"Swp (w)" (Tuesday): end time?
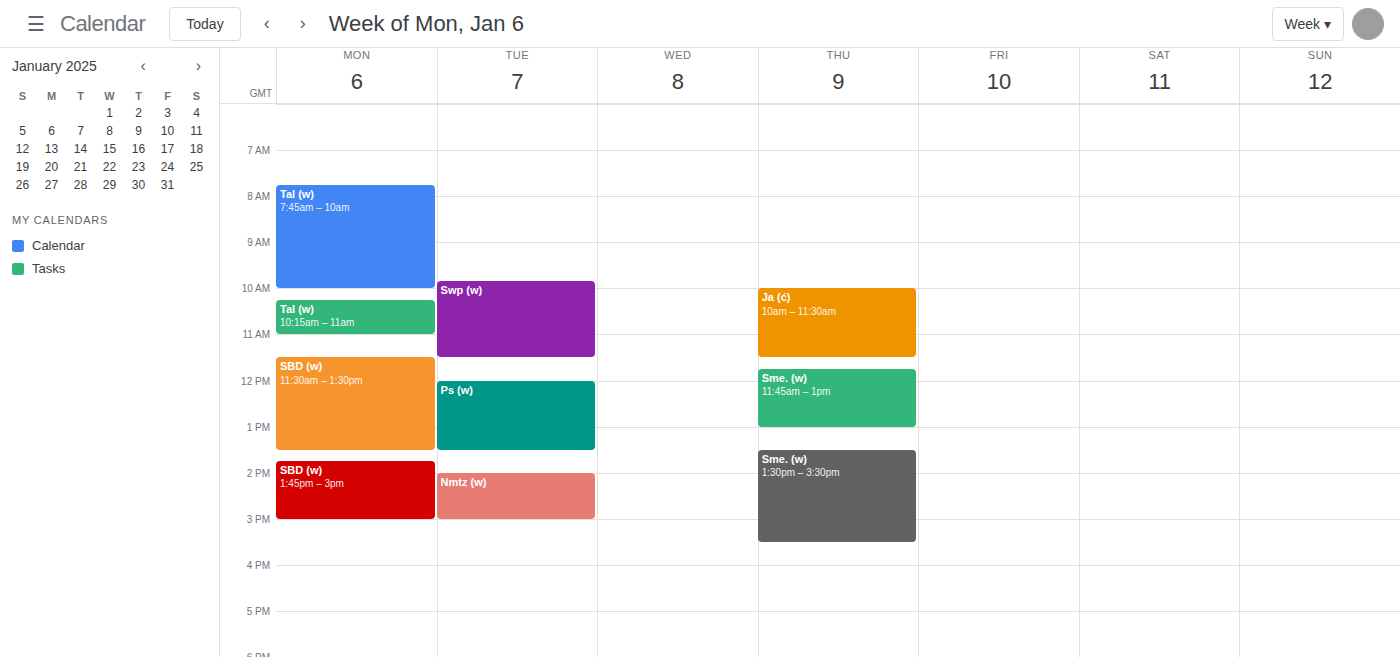
11:30 AM